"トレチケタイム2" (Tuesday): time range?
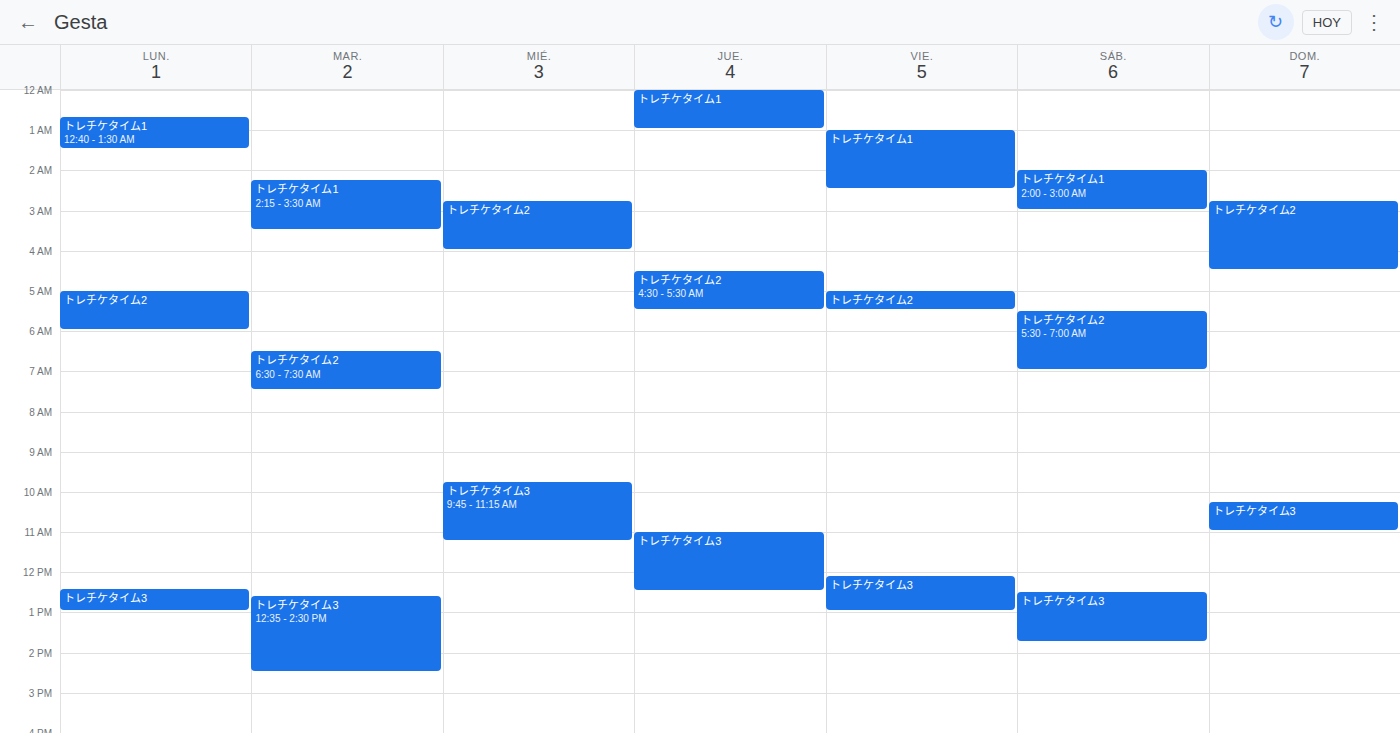
6:30 AM to 7:30 AM